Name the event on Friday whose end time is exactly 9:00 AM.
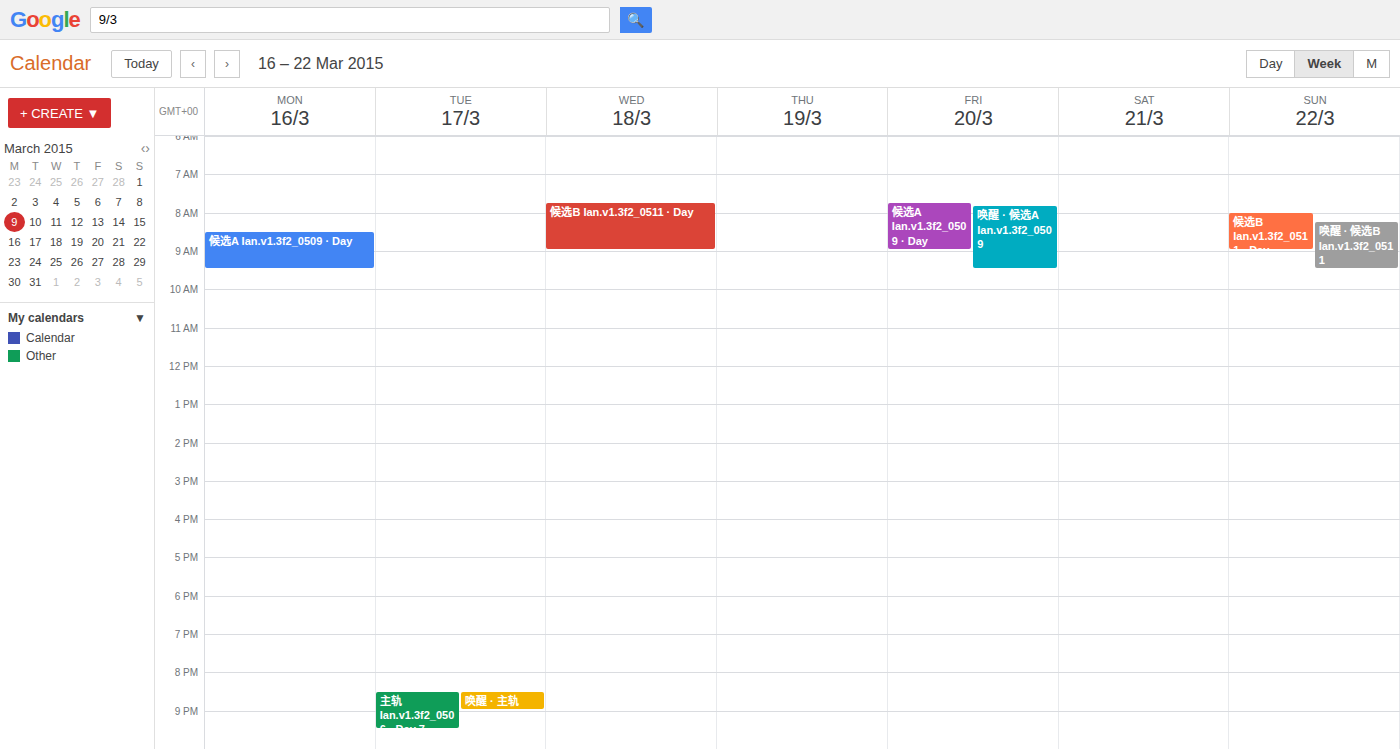
"候选A Ian.v1.3f2_0509 · Day"